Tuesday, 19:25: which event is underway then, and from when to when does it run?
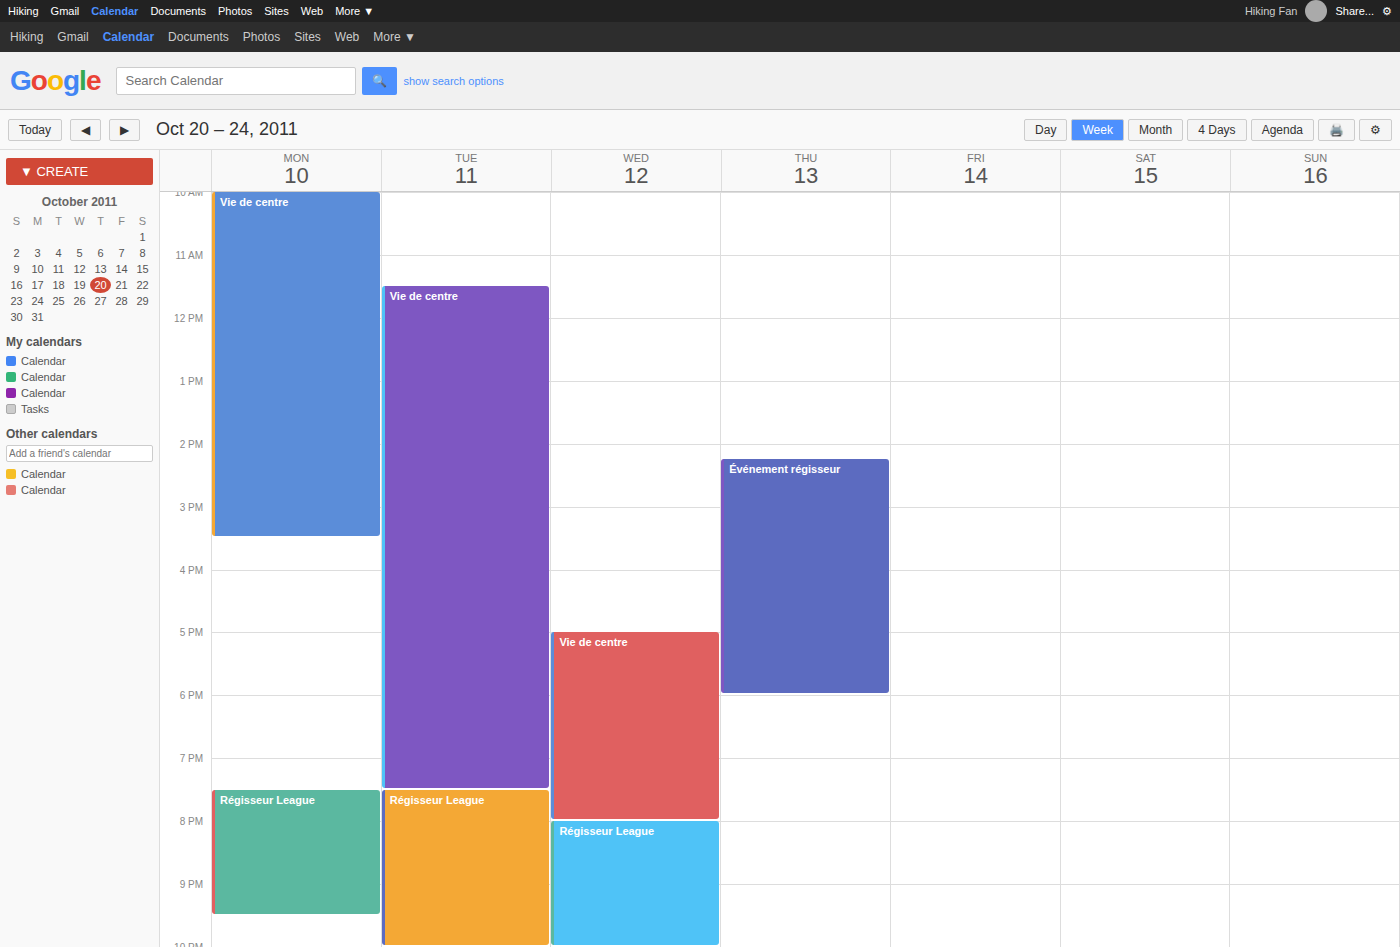
"Vie de centre", 11:30 to 19:30